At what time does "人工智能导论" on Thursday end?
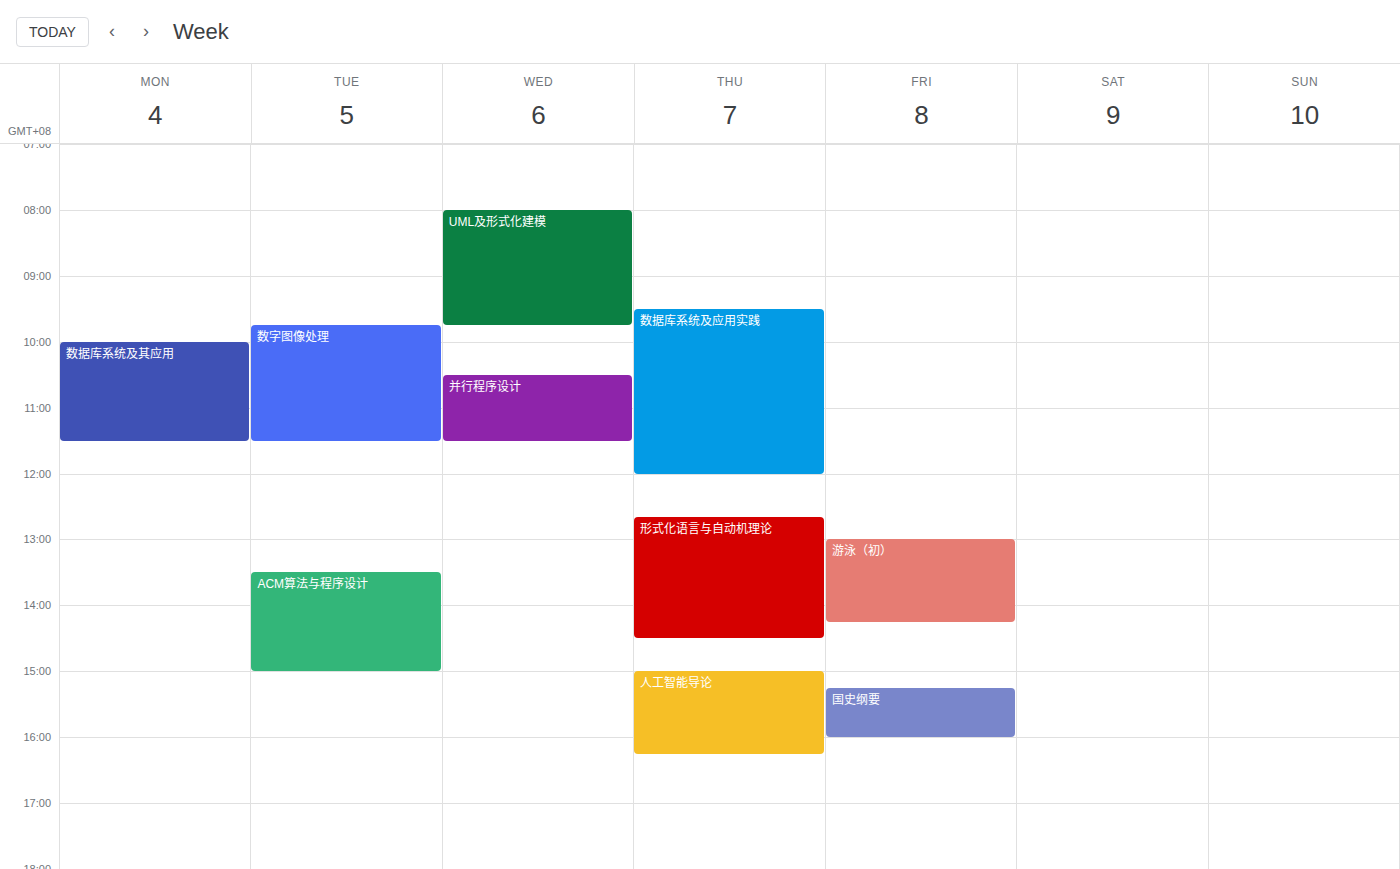
4:15 PM